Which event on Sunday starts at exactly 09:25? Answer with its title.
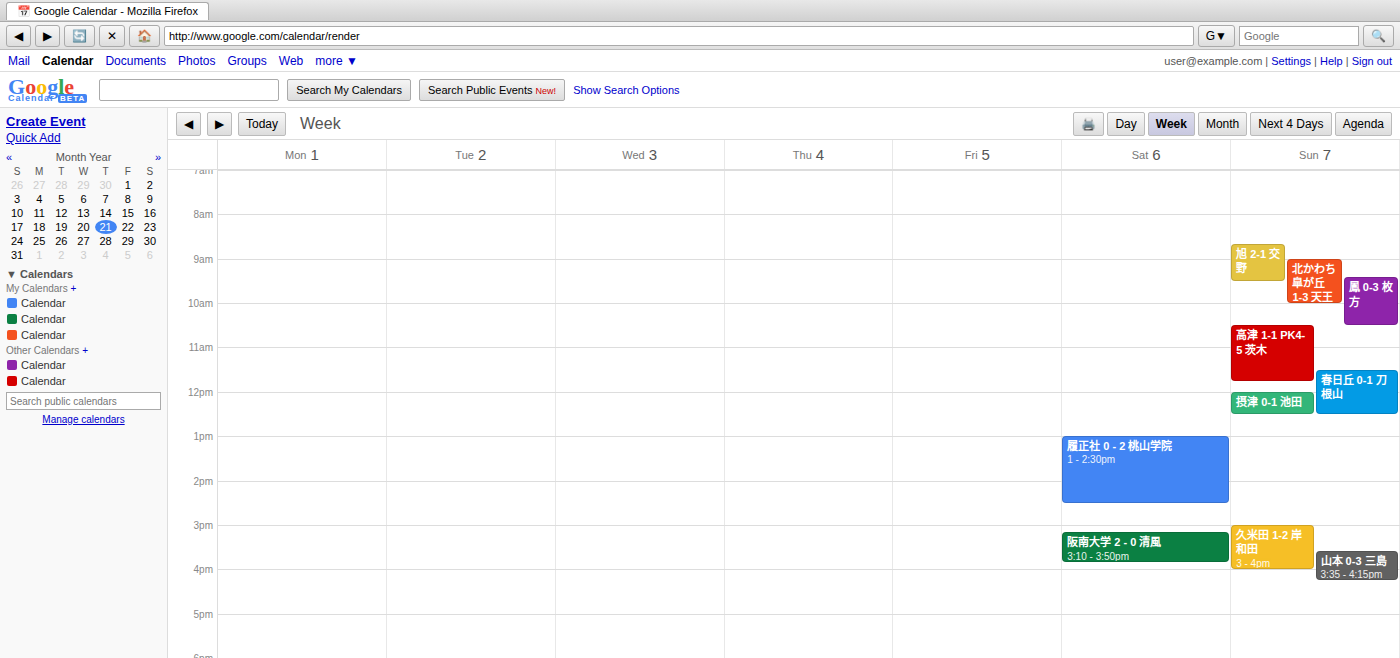
"鳳 0-3 枚方"